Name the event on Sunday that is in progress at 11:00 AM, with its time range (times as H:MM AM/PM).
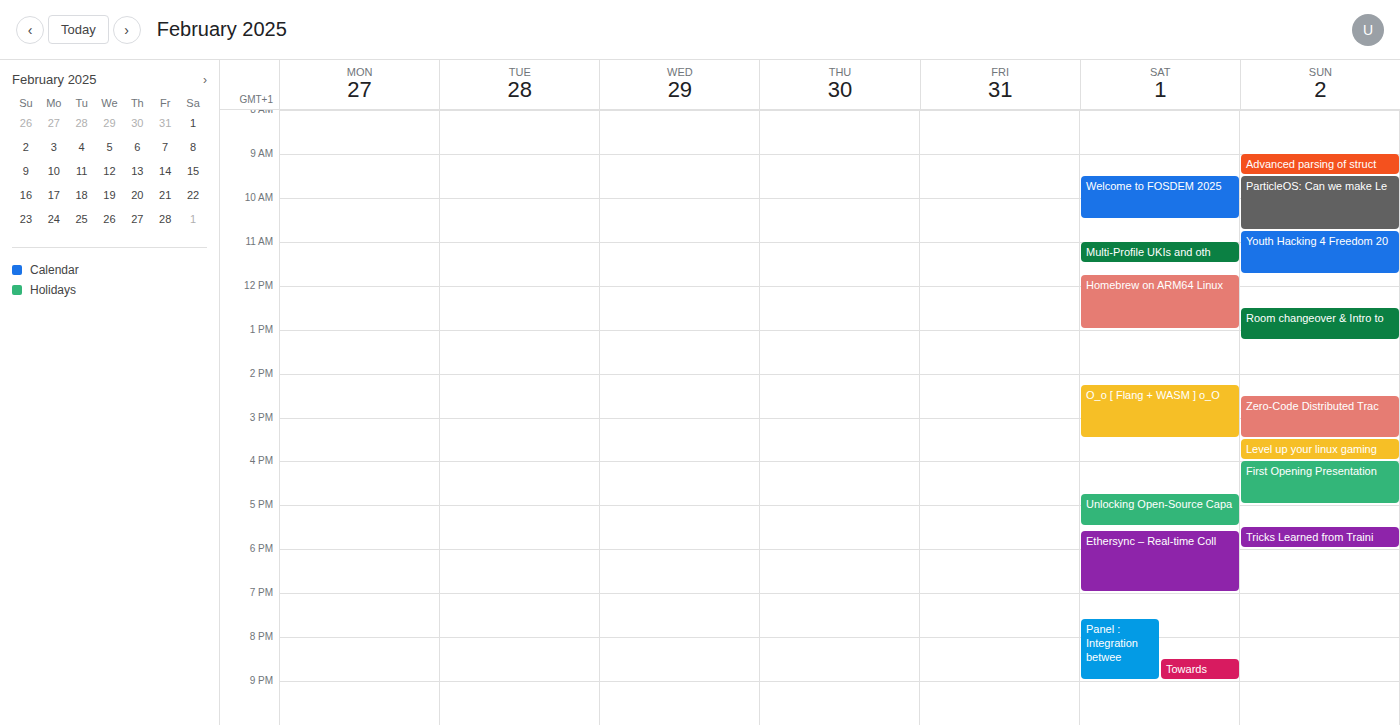
"Youth Hacking 4 Freedom 20", 10:45 AM to 11:45 AM